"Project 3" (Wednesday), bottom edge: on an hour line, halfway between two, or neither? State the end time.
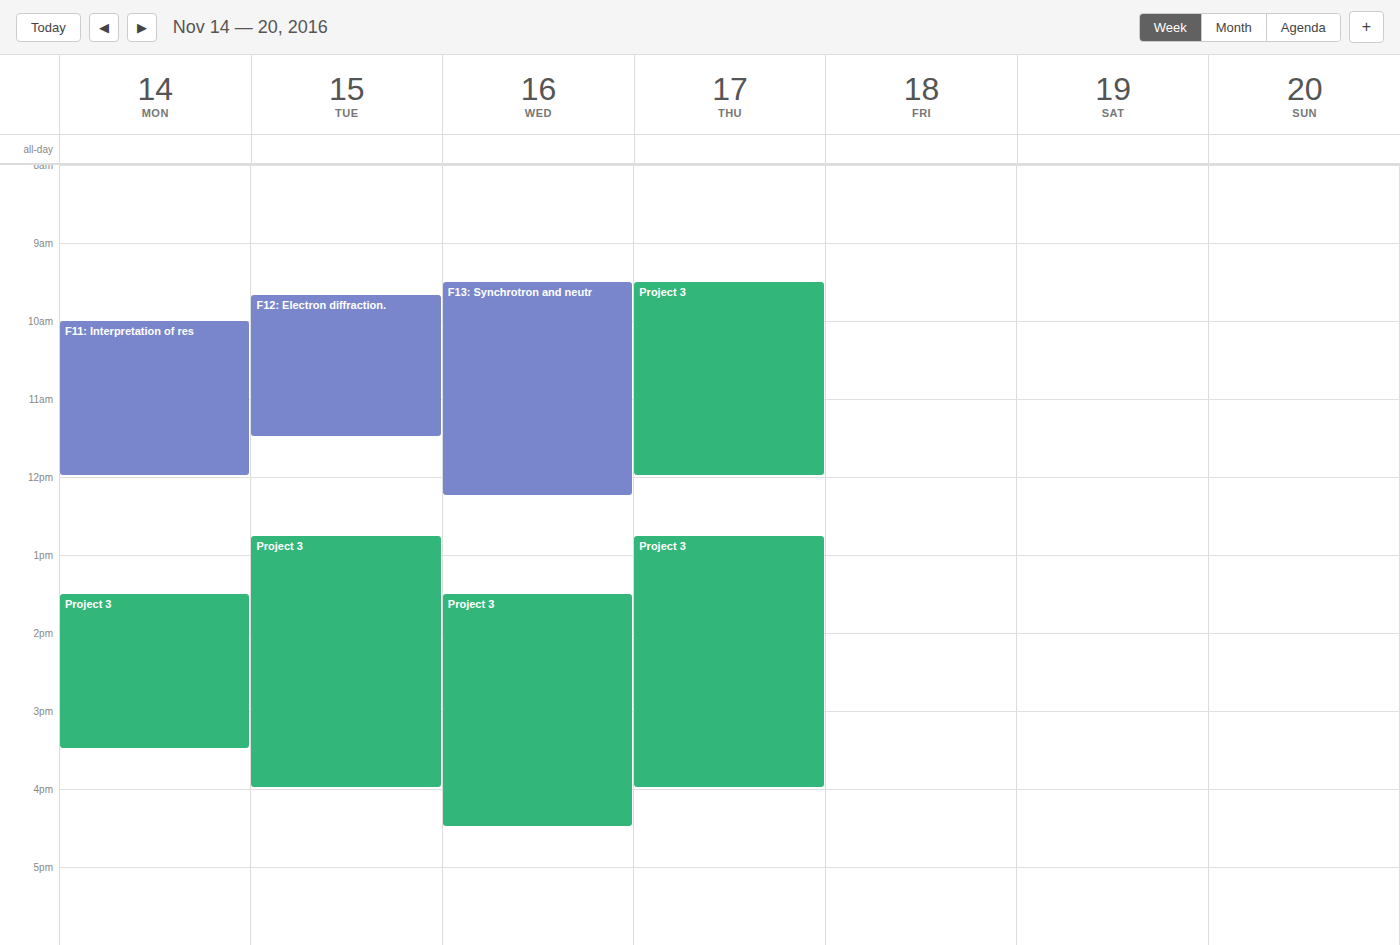
4:30 PM -- halfway between the 4 PM and 5 PM lines.